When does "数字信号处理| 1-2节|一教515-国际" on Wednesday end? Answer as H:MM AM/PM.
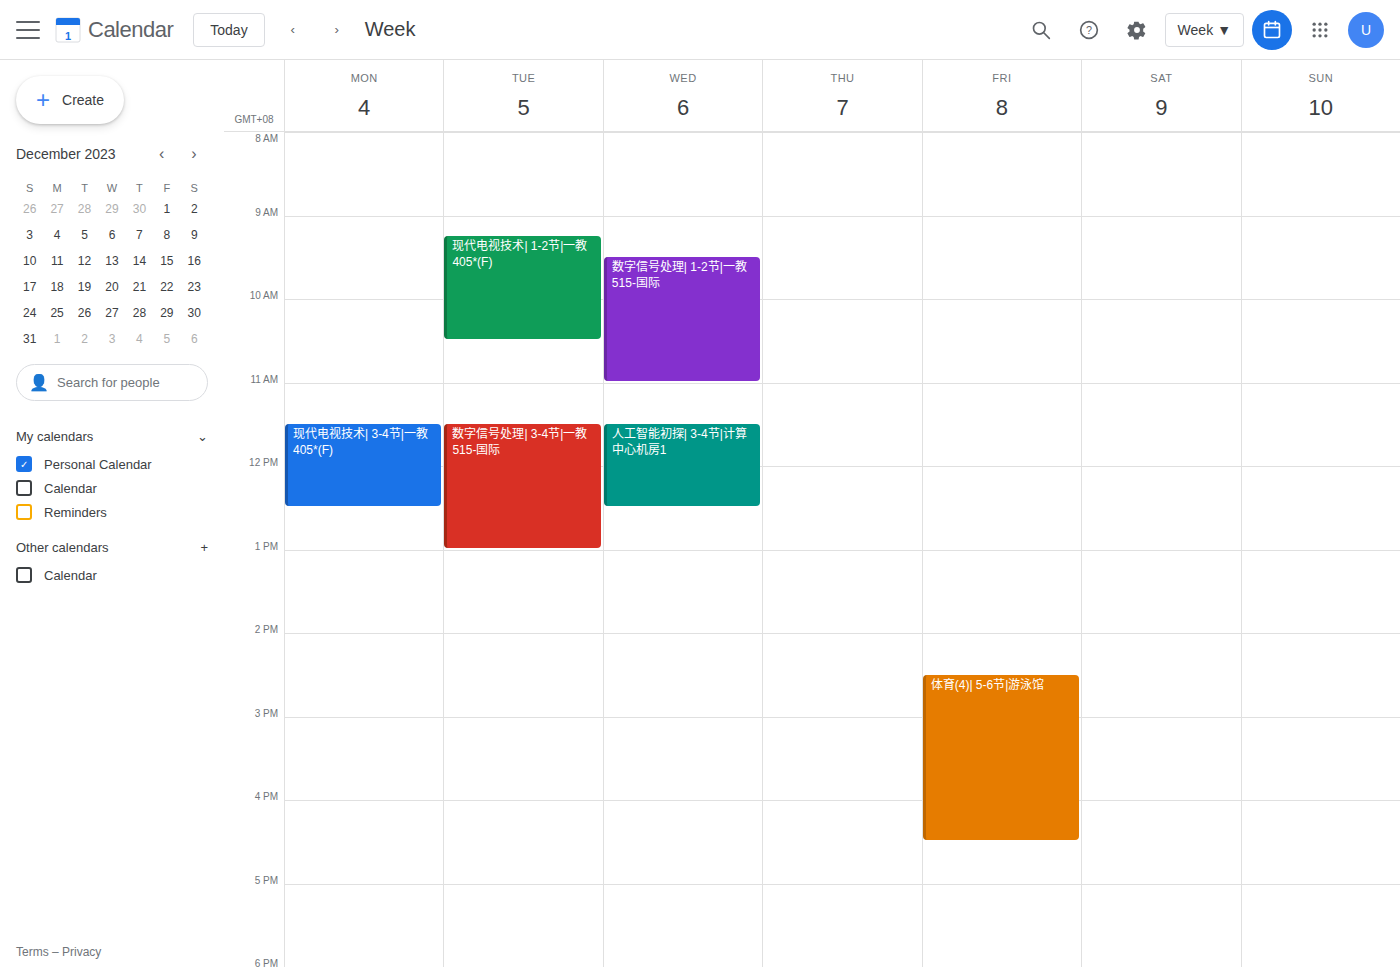
11:00 AM